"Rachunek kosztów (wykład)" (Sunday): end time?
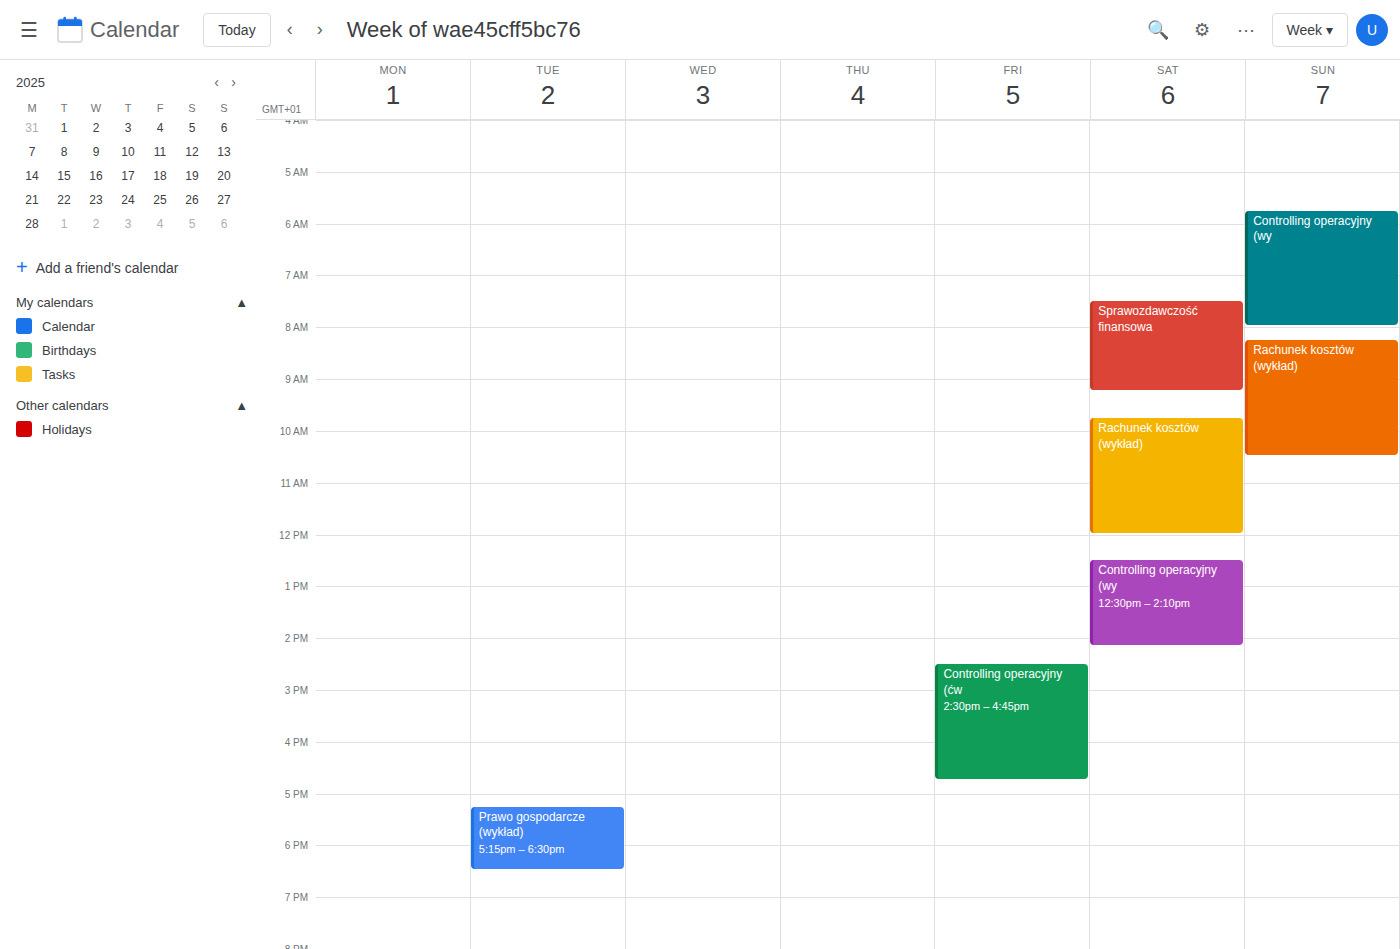
10:30 AM